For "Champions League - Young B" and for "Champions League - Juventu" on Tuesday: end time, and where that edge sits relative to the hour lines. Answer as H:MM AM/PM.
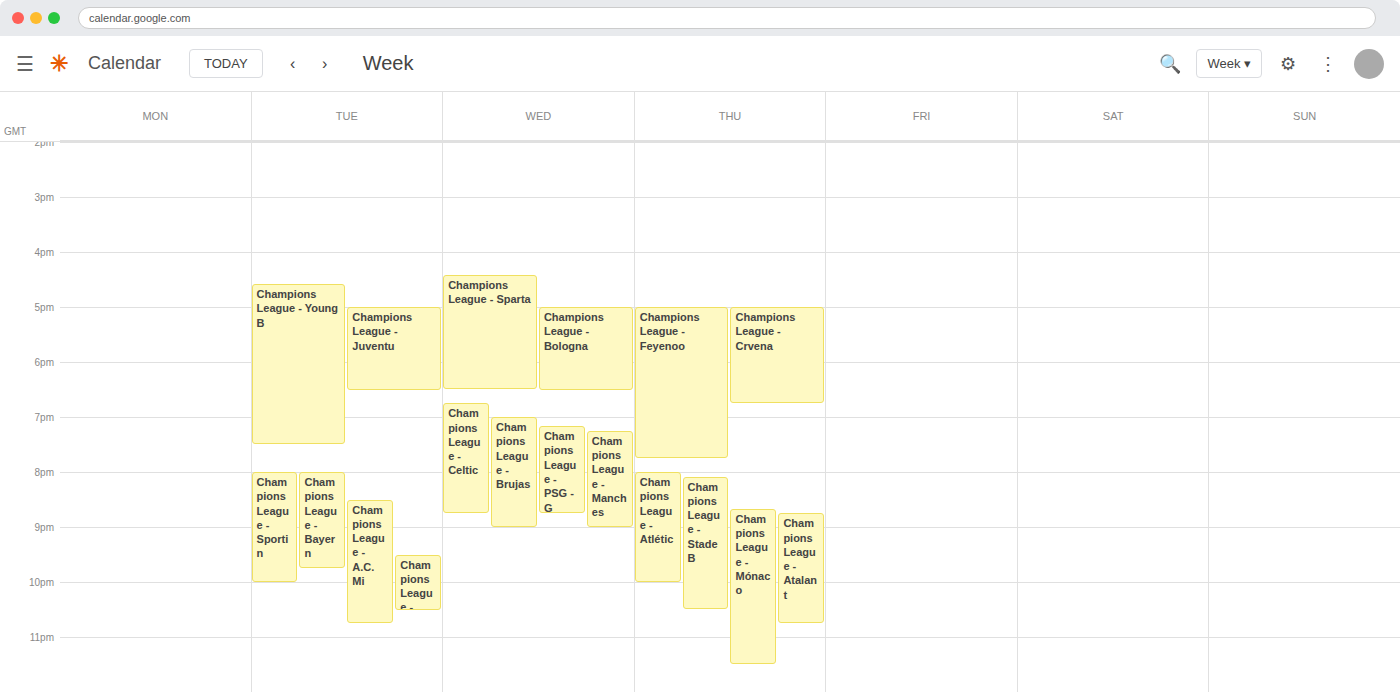
"Champions League - Young B": 7:30 PM, halfway between the 7 PM and 8 PM lines. "Champions League - Juventu": 6:30 PM, halfway between the 6 PM and 7 PM lines.